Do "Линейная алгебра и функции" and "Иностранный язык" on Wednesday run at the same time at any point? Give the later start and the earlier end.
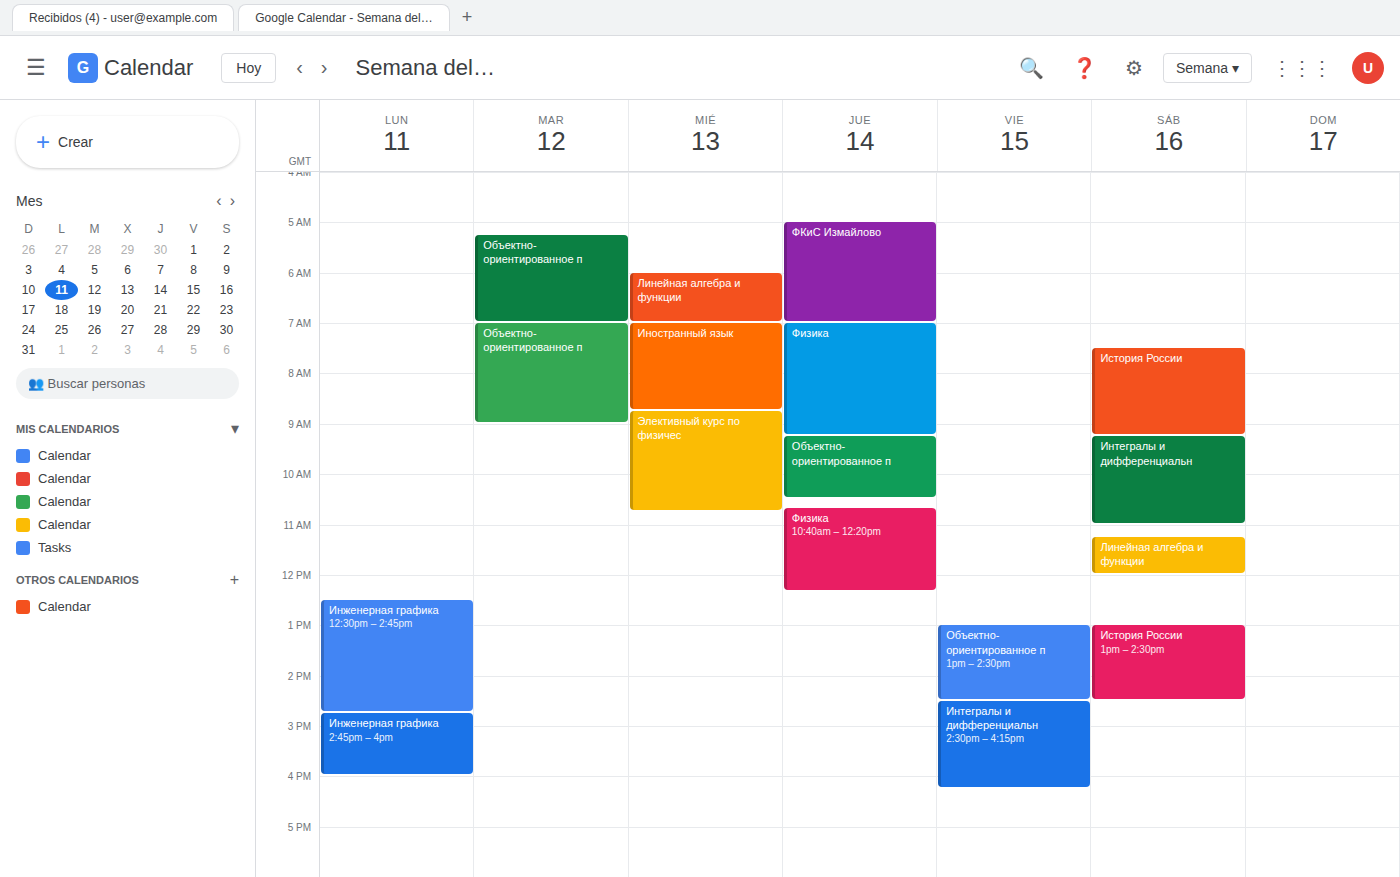
"Линейная алгебра и функции" ends at 7:00 AM, exactly when "Иностранный язык" starts -- they touch but do not overlap.